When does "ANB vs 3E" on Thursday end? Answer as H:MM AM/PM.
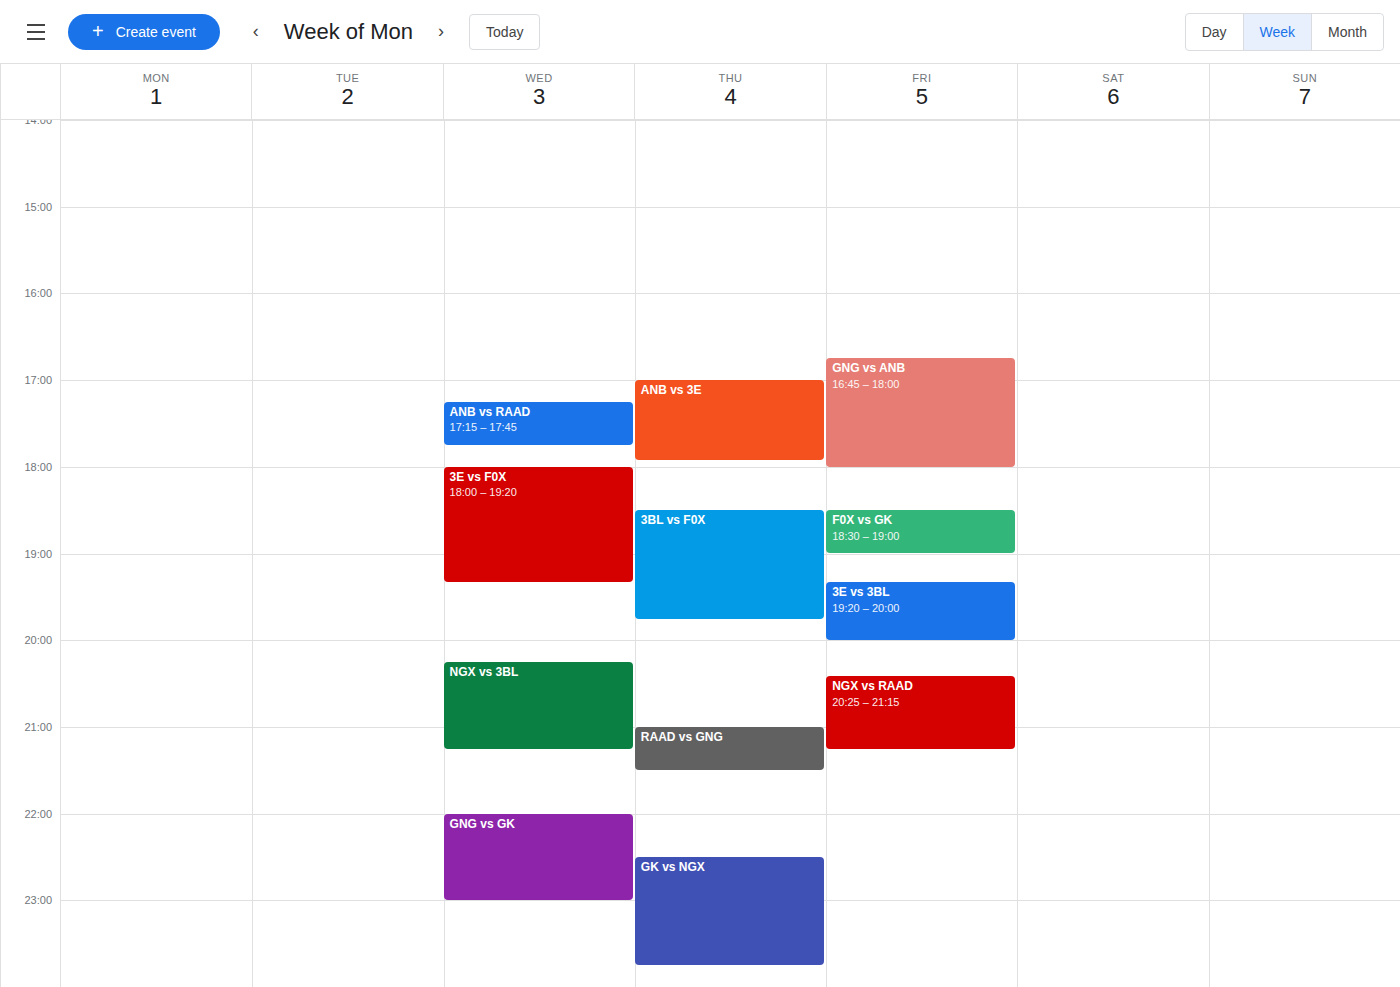
5:55 PM